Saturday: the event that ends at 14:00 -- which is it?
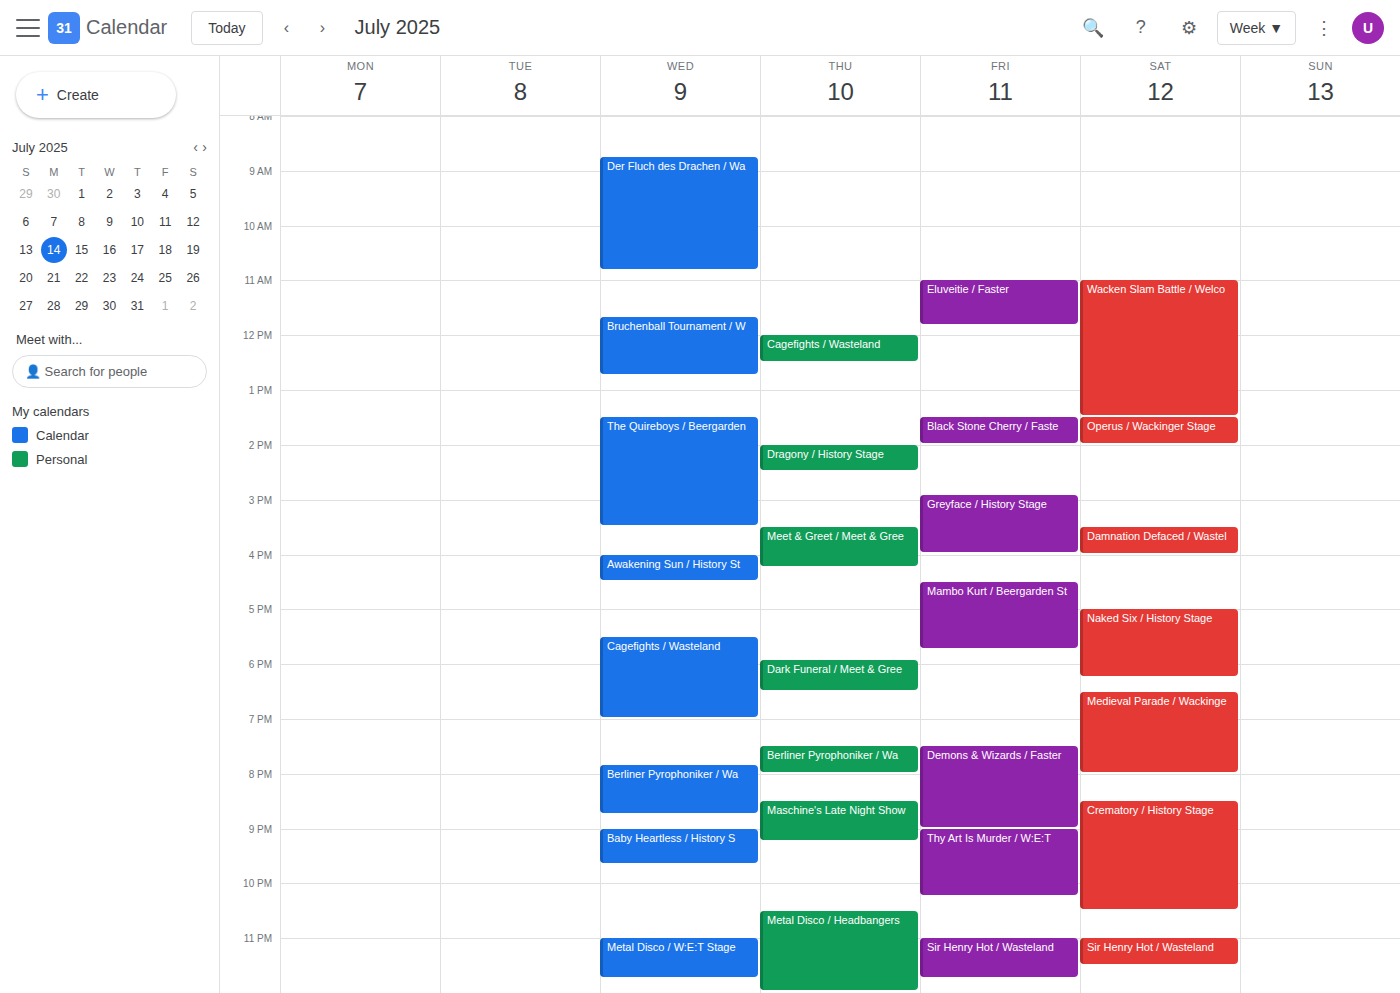
"Operus / Wackinger Stage"